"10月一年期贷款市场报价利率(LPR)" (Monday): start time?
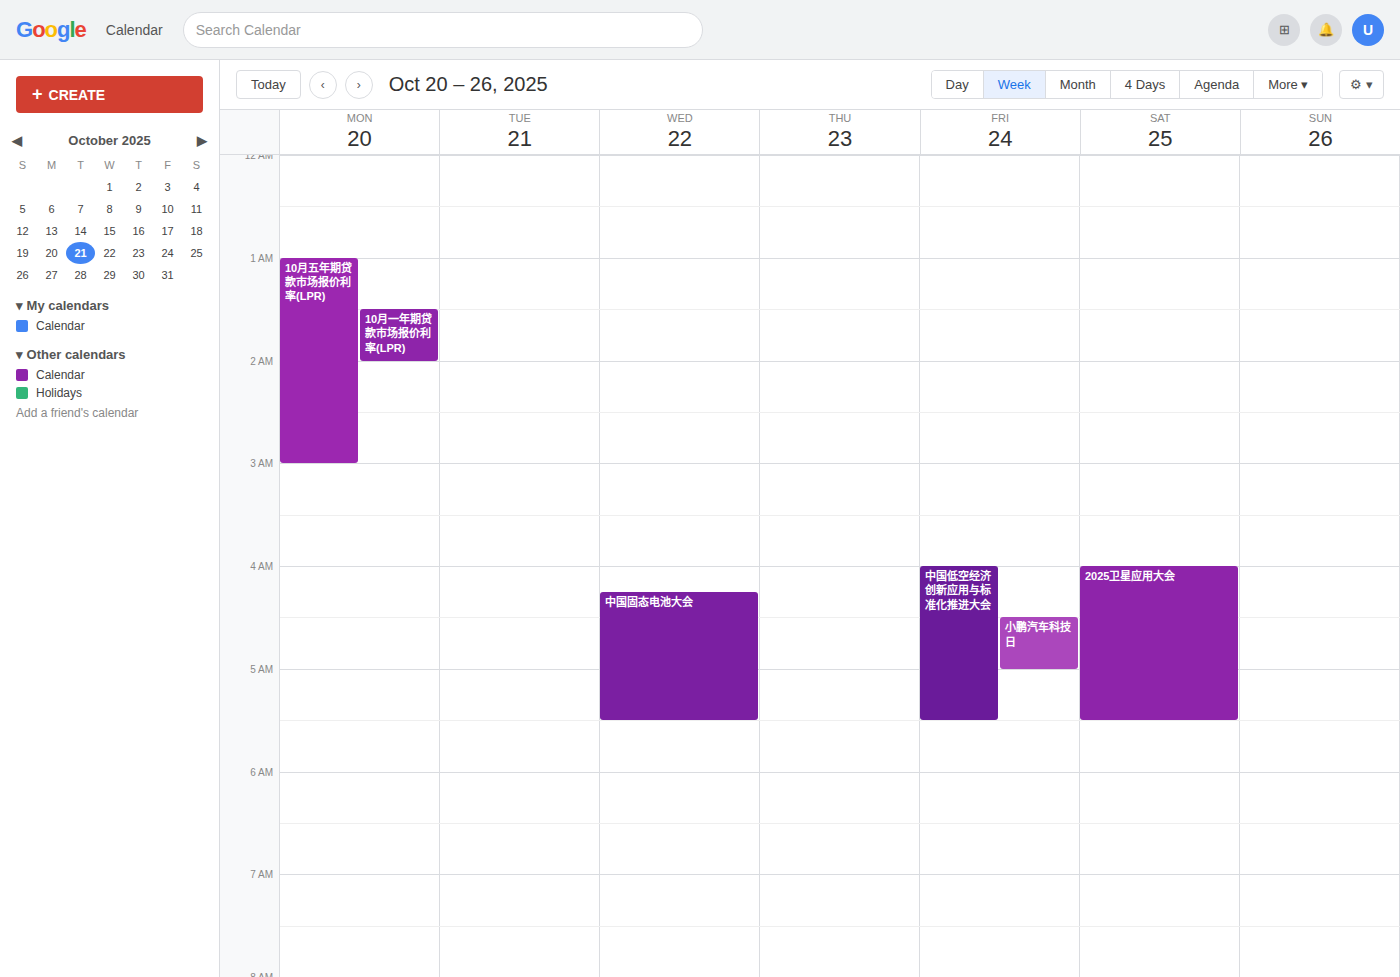
1:30 AM